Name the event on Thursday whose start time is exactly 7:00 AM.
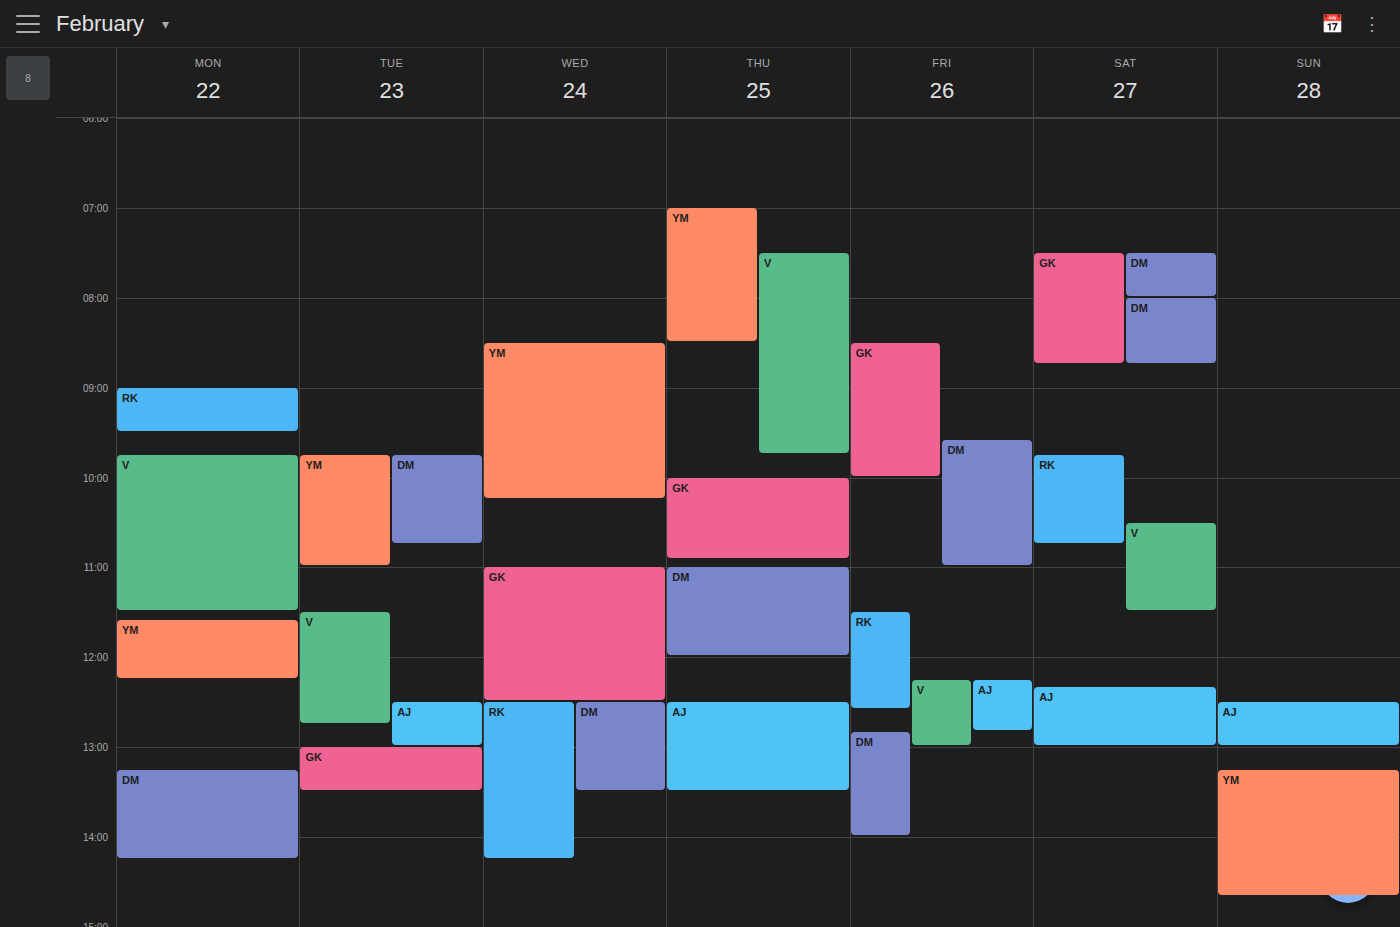
"YM"